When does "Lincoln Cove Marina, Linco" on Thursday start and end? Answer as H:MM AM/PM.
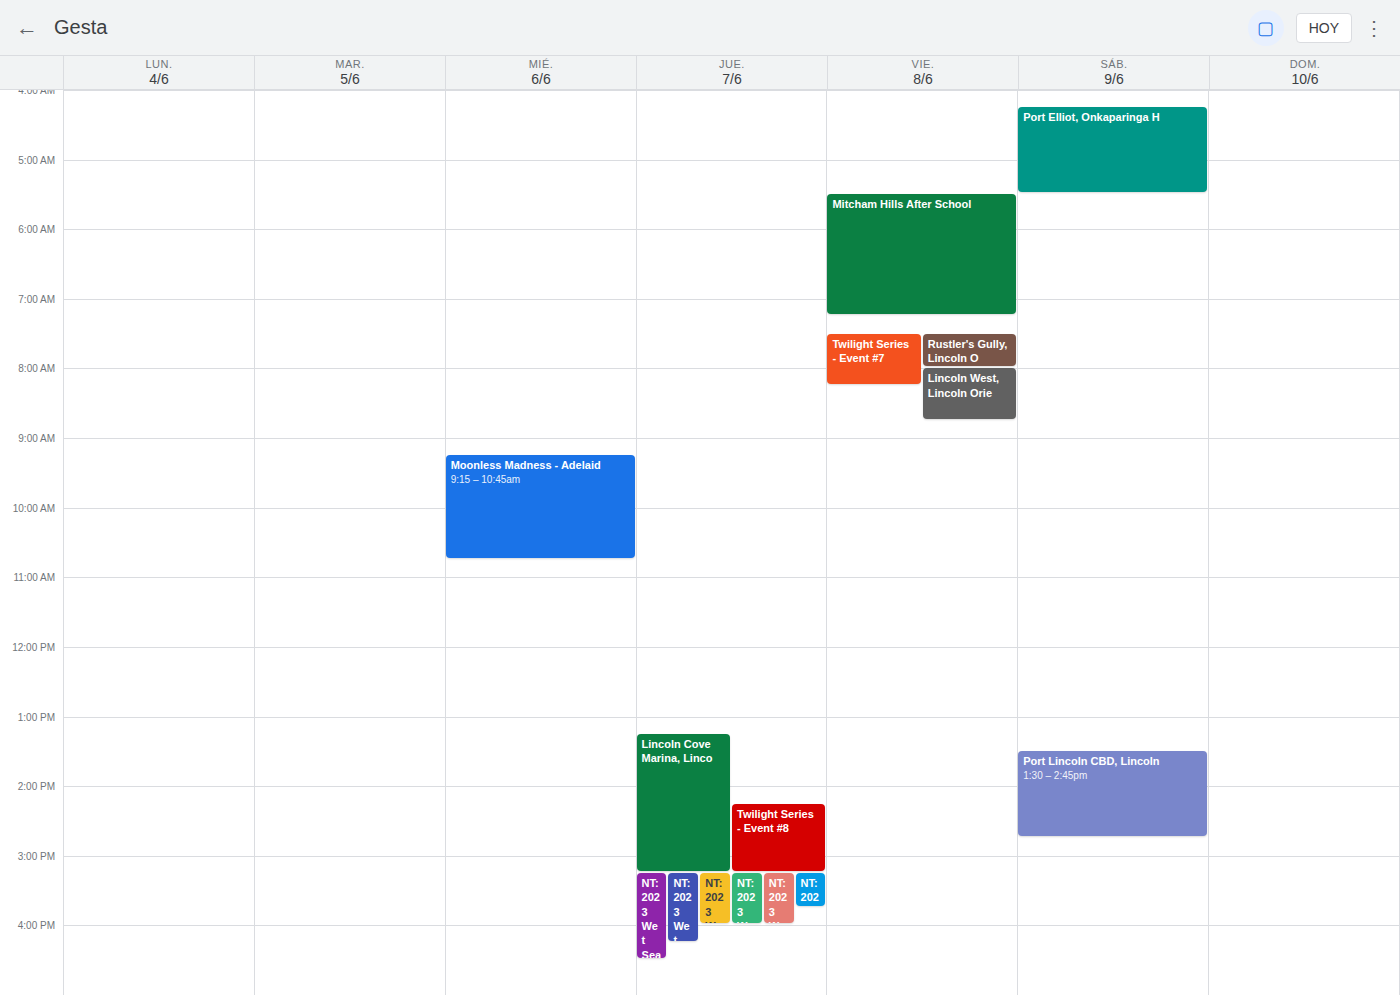
1:15 PM to 3:15 PM